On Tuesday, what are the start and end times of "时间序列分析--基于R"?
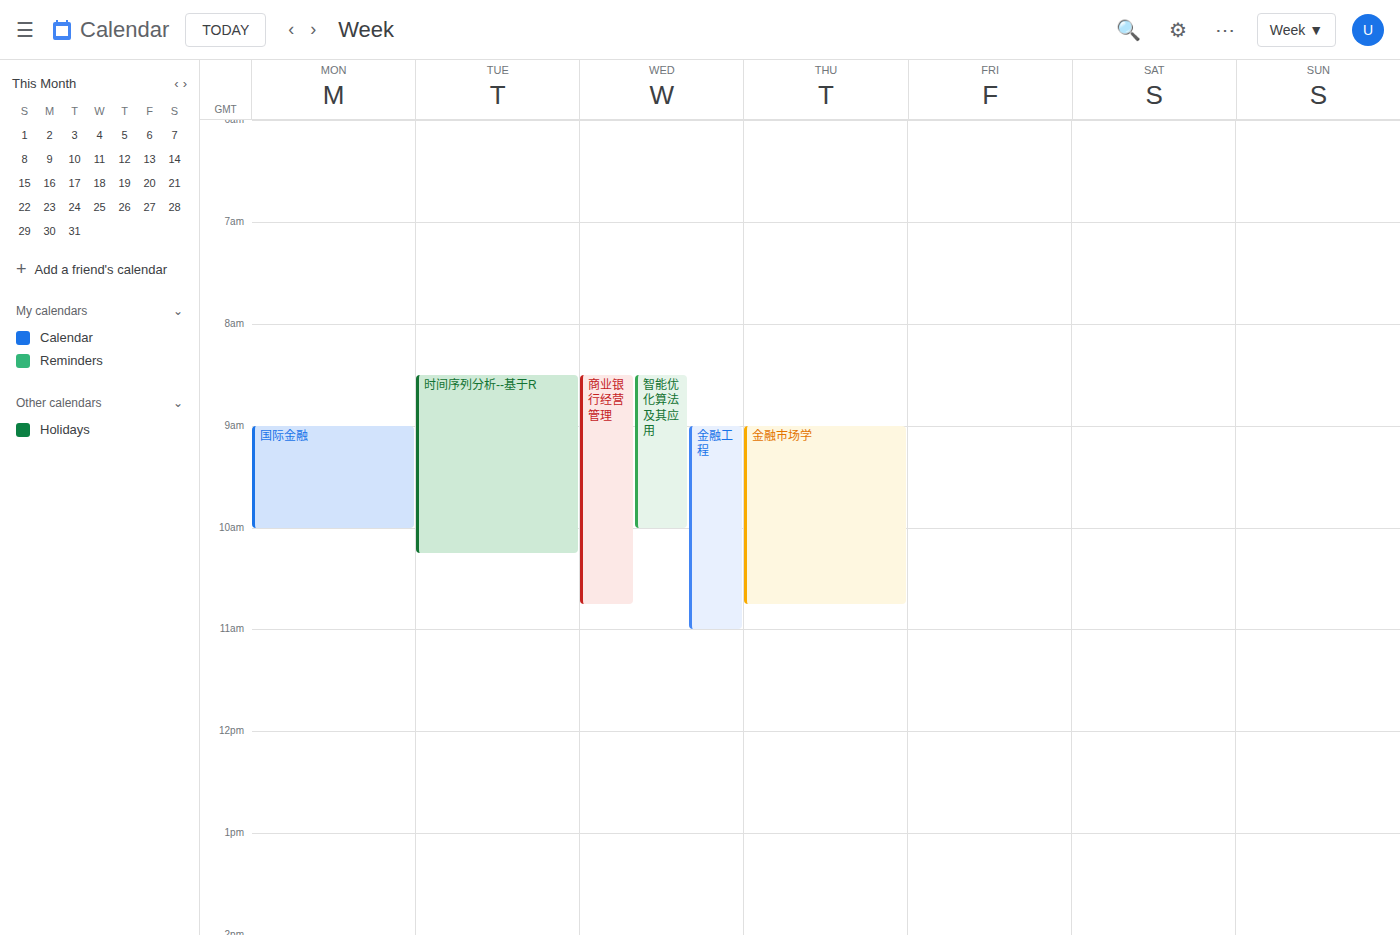
08:30 to 10:15